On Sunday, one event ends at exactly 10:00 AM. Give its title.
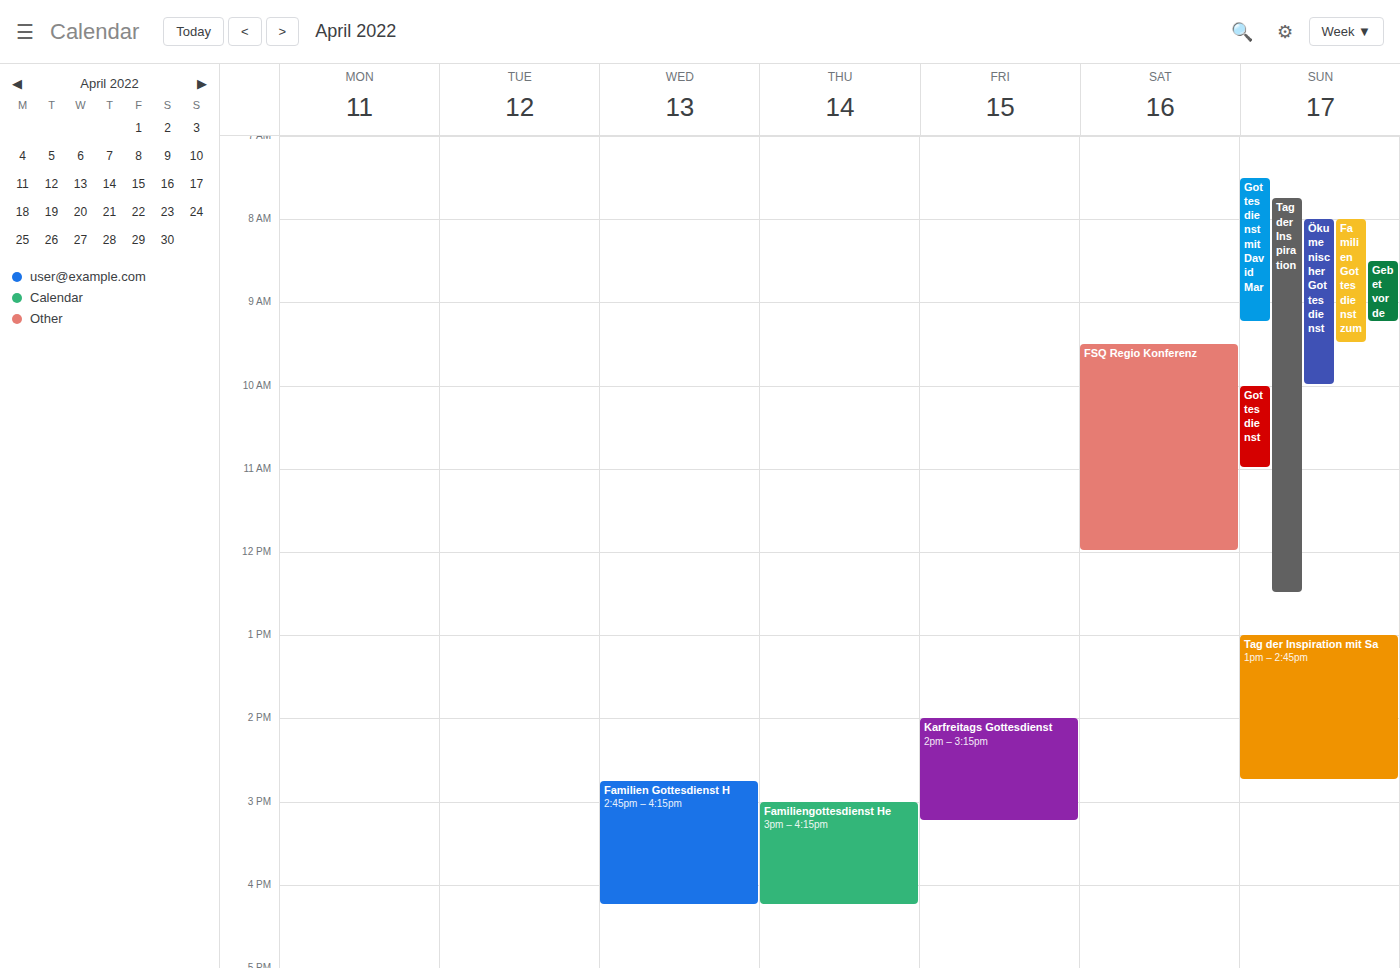
"Ökumenischer Gottesdienst"